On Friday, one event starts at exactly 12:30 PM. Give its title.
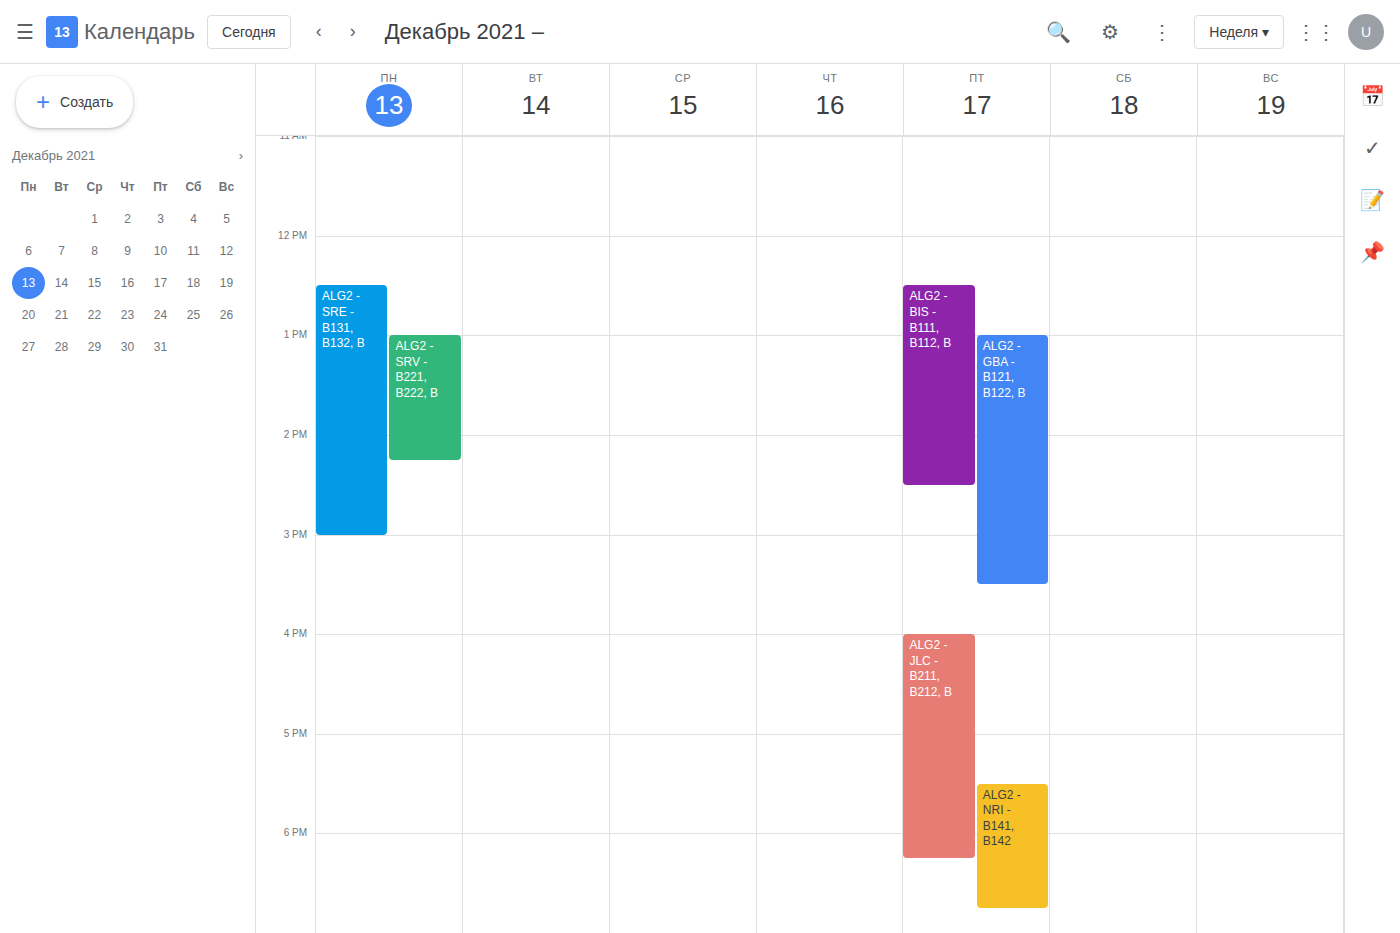
"ALG2 - BIS - B111, B112, B"